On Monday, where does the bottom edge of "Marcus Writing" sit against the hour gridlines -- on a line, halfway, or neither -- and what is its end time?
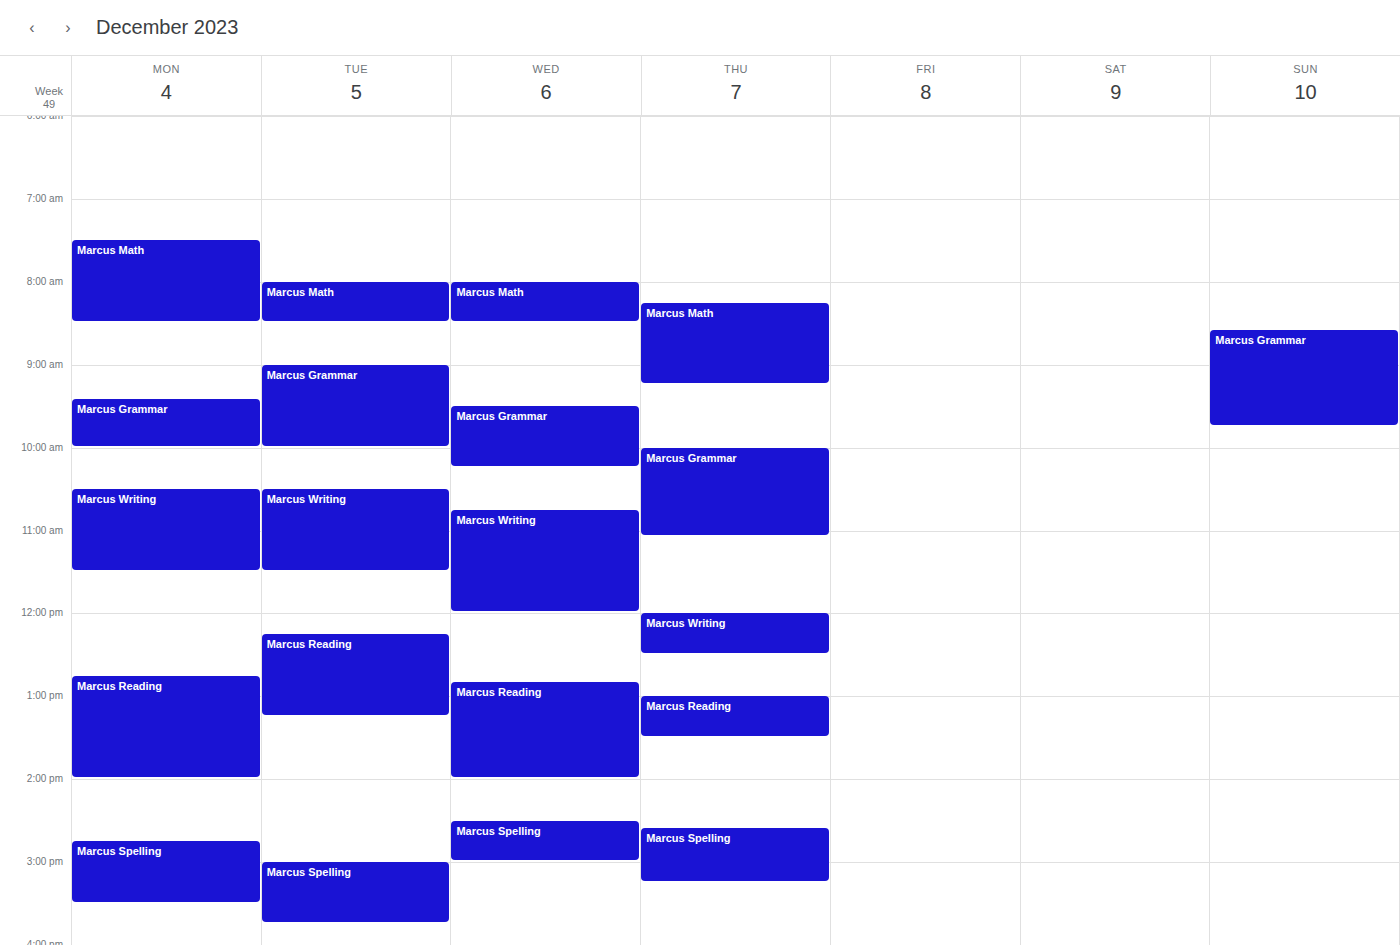
11:30 AM -- halfway between the 11 AM and 12 PM lines.